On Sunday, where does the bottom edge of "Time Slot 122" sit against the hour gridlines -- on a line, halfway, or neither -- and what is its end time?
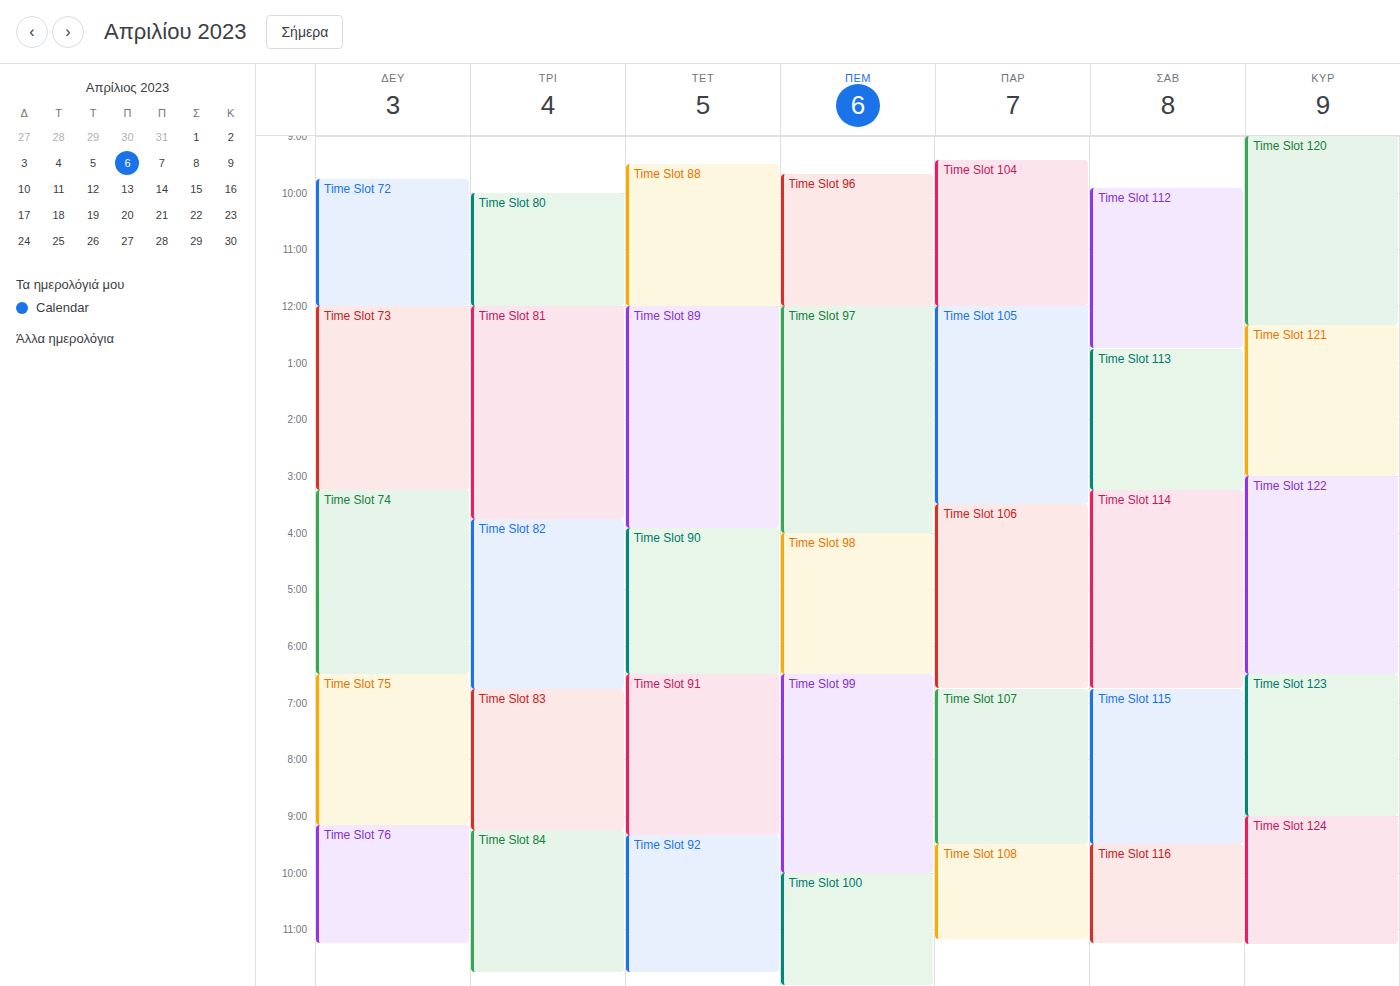
6:30 PM -- halfway between the 6 PM and 7 PM lines.